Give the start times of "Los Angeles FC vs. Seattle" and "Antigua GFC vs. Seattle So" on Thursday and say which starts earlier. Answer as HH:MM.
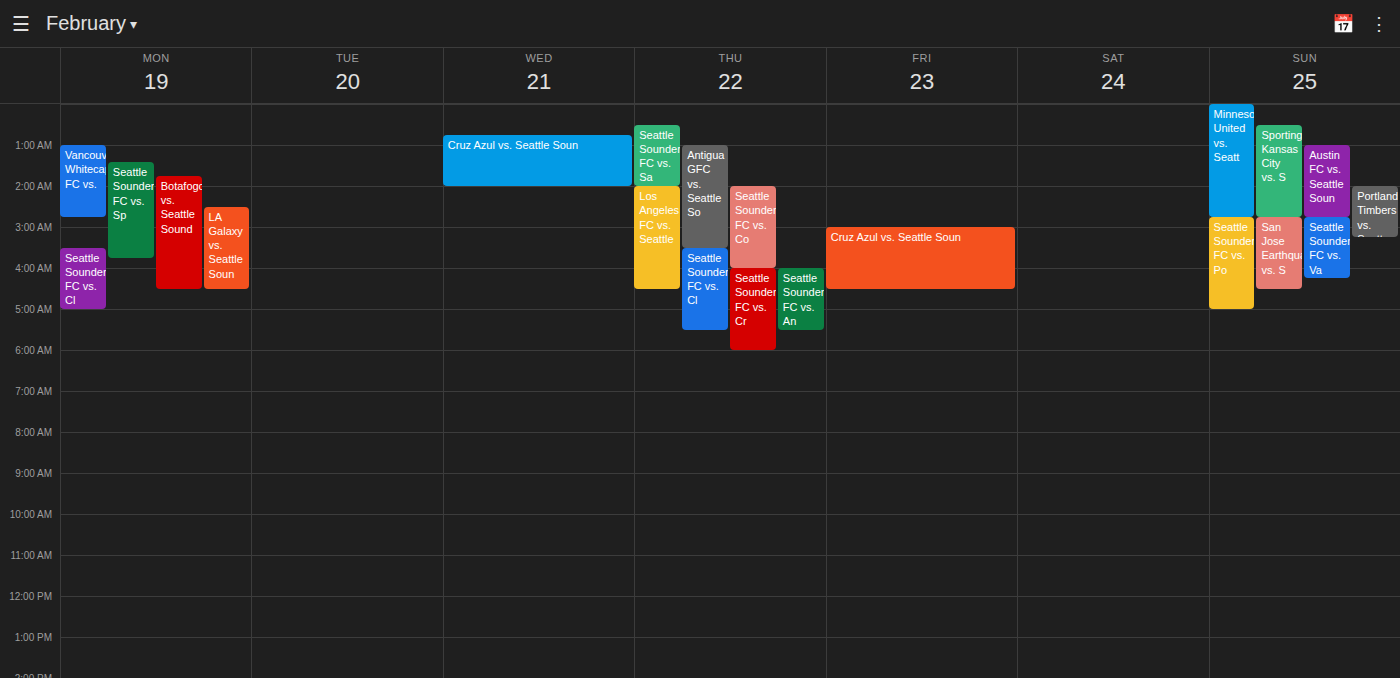
"Antigua GFC vs. Seattle So" 01:00; "Los Angeles FC vs. Seattle" 02:00.